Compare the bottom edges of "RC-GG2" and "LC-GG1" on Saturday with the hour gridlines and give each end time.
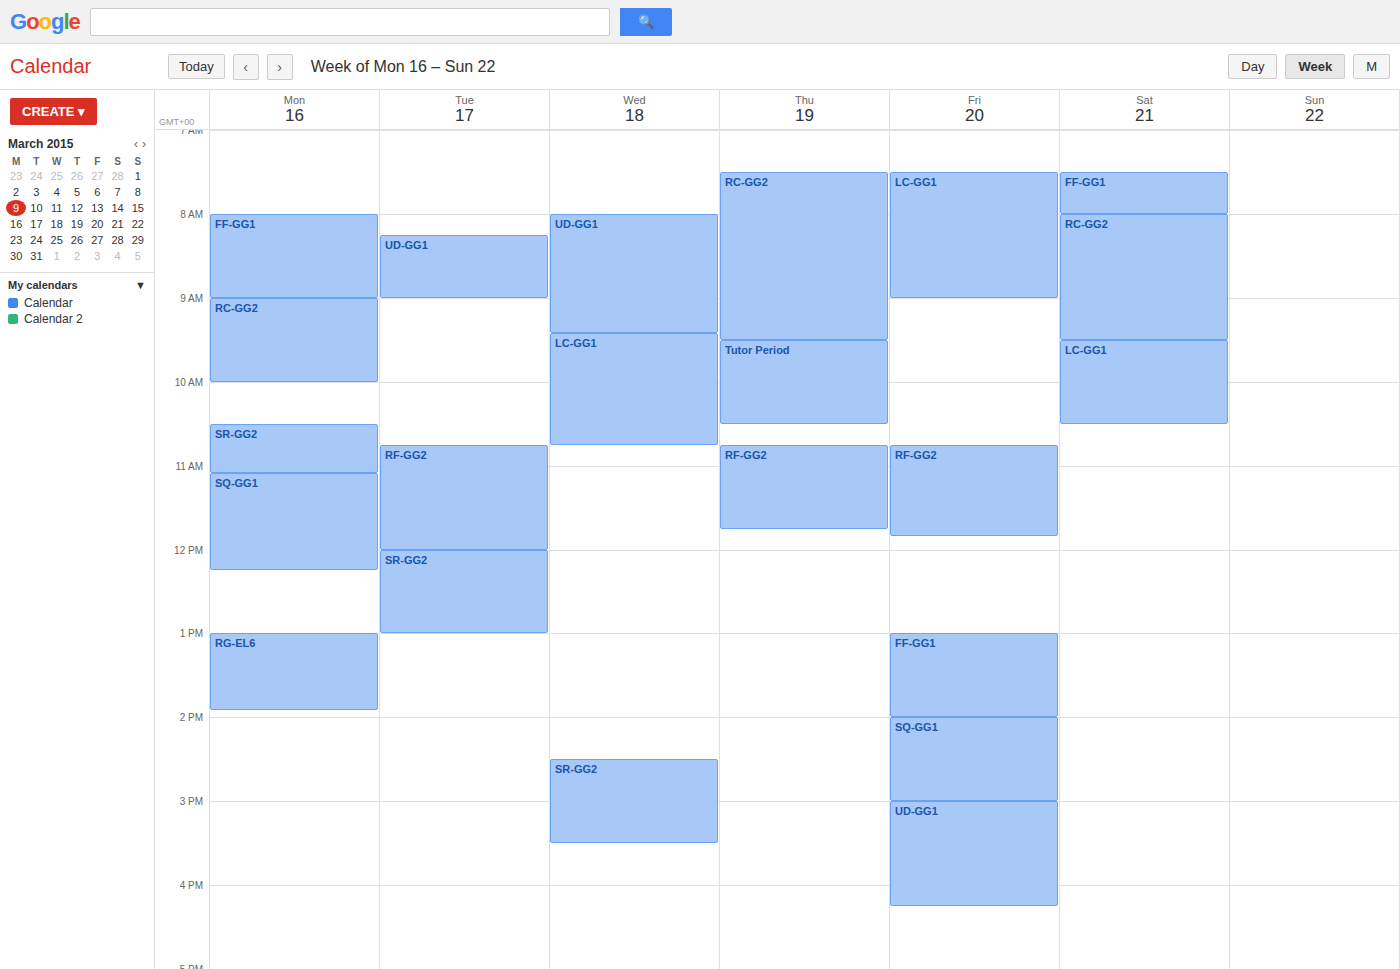
"RC-GG2": 9:30 AM, halfway between the 9 AM and 10 AM lines. "LC-GG1": 10:30 AM, halfway between the 10 AM and 11 AM lines.